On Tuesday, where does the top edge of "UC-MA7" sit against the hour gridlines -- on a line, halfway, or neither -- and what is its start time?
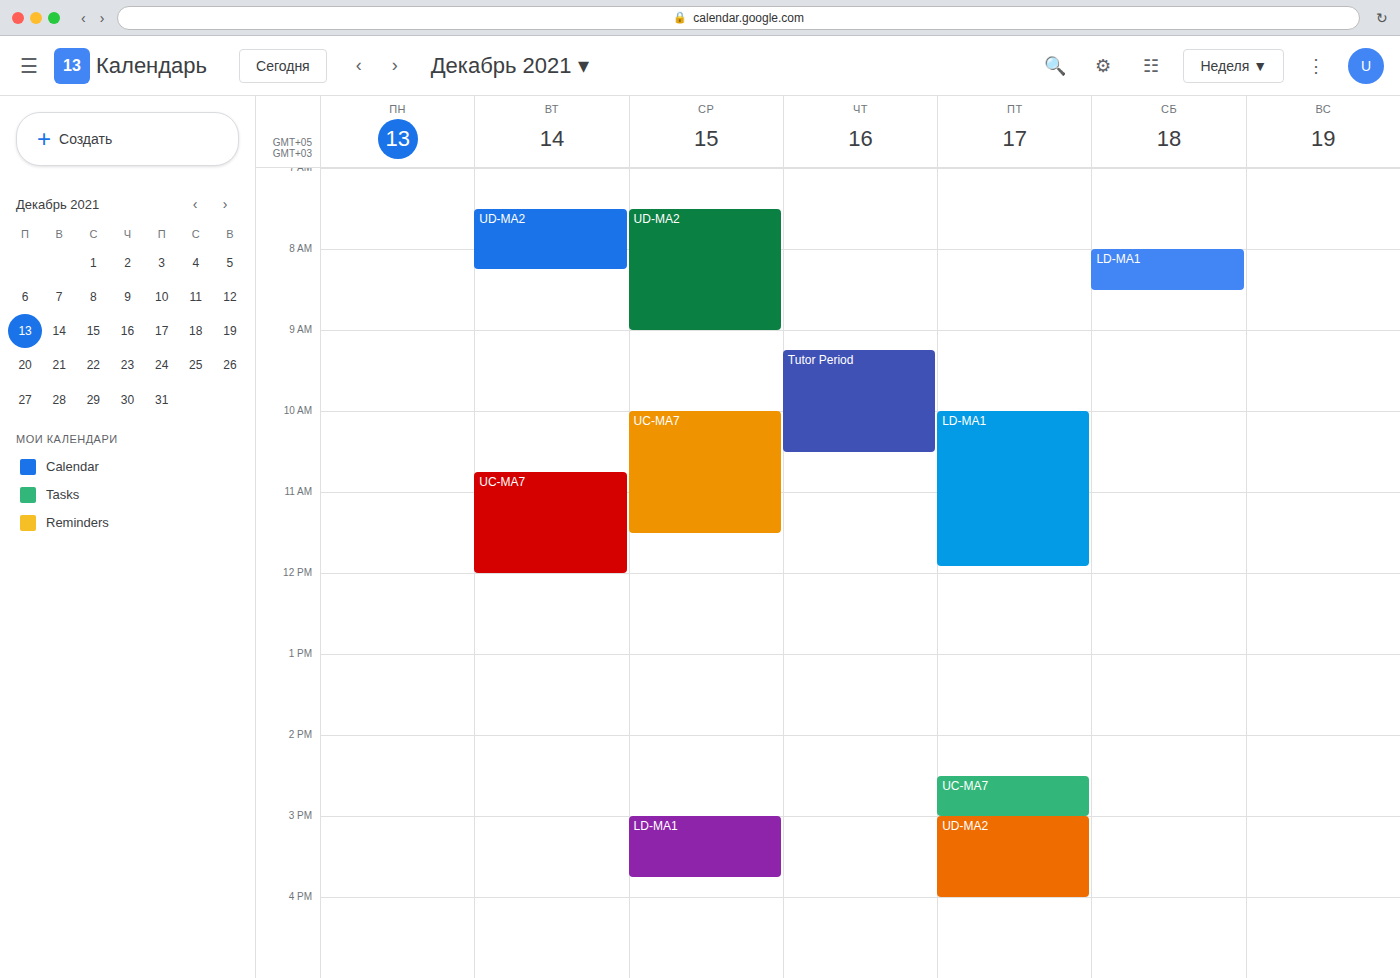
10:45 AM -- neither: three quarters of the way from the 10 AM line to the 11 AM line.